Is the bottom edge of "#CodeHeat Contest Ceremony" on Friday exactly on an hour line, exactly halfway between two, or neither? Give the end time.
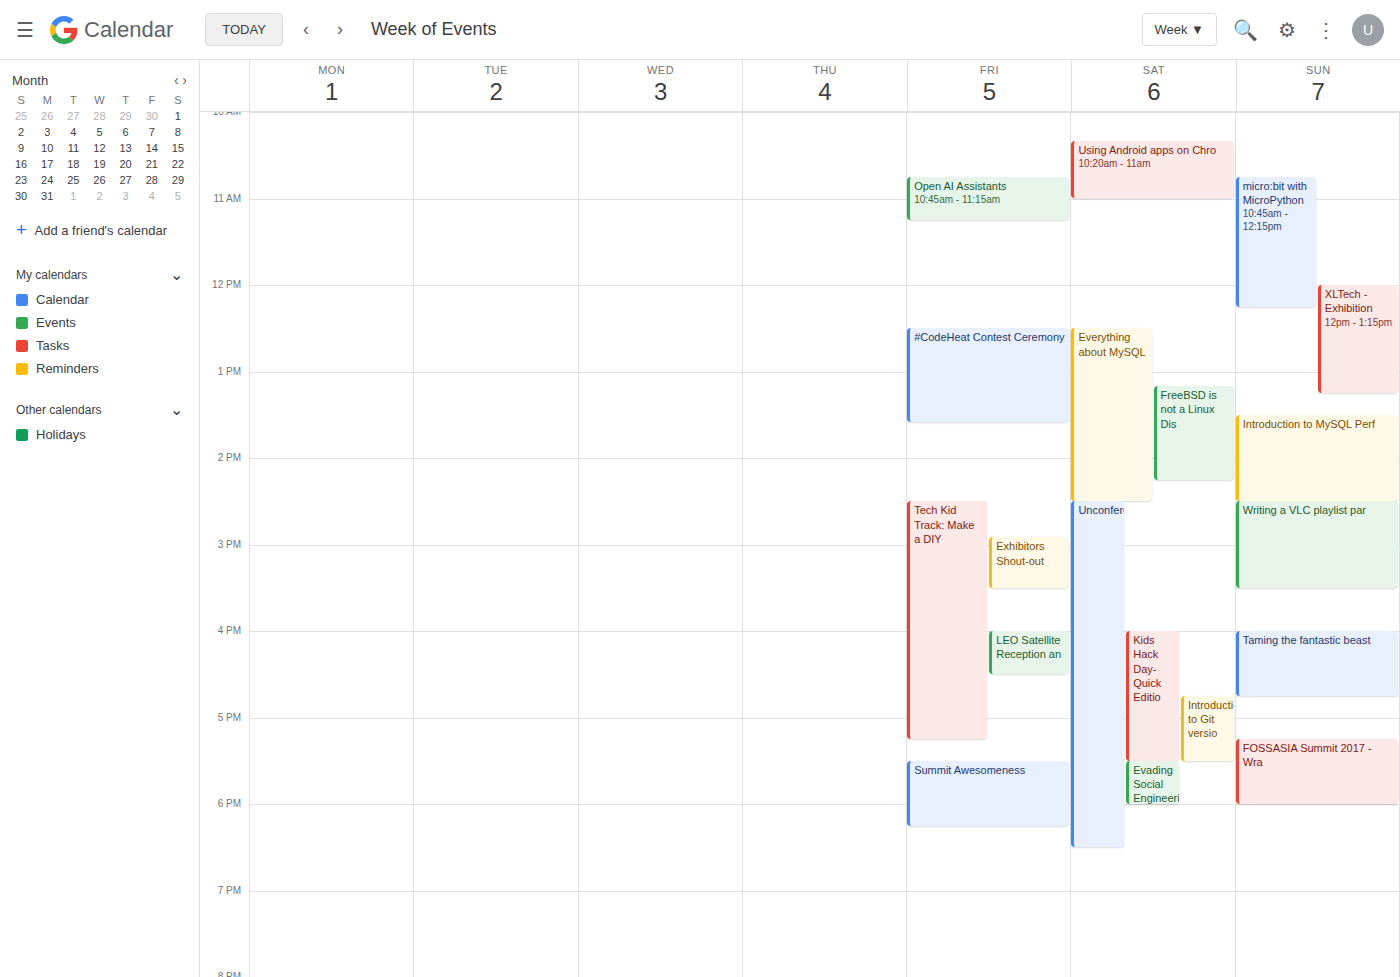
1:35 PM -- neither: 35 minutes below the 1 PM line and 25 minutes above the 2 PM line.